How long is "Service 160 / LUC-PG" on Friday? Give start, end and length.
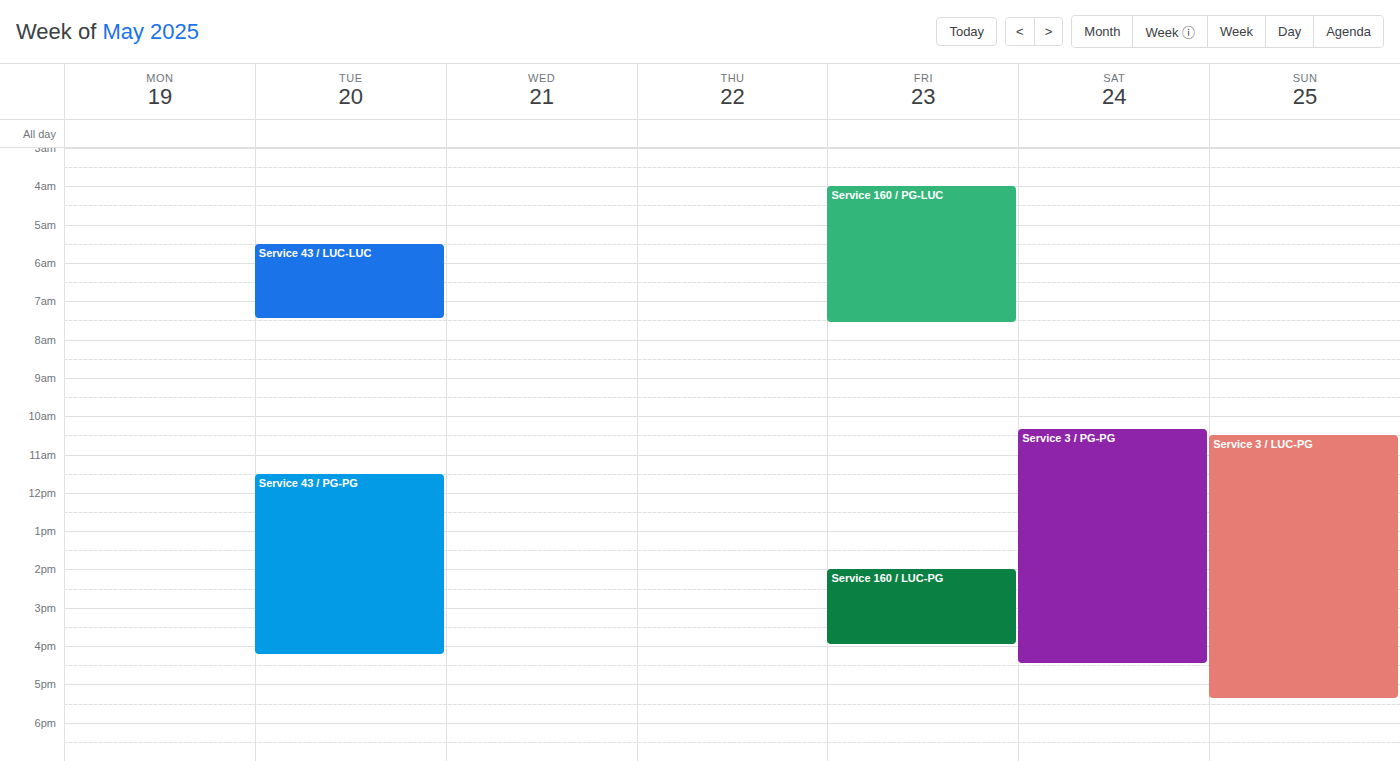
2:00 PM to 4:00 PM, 2 hours